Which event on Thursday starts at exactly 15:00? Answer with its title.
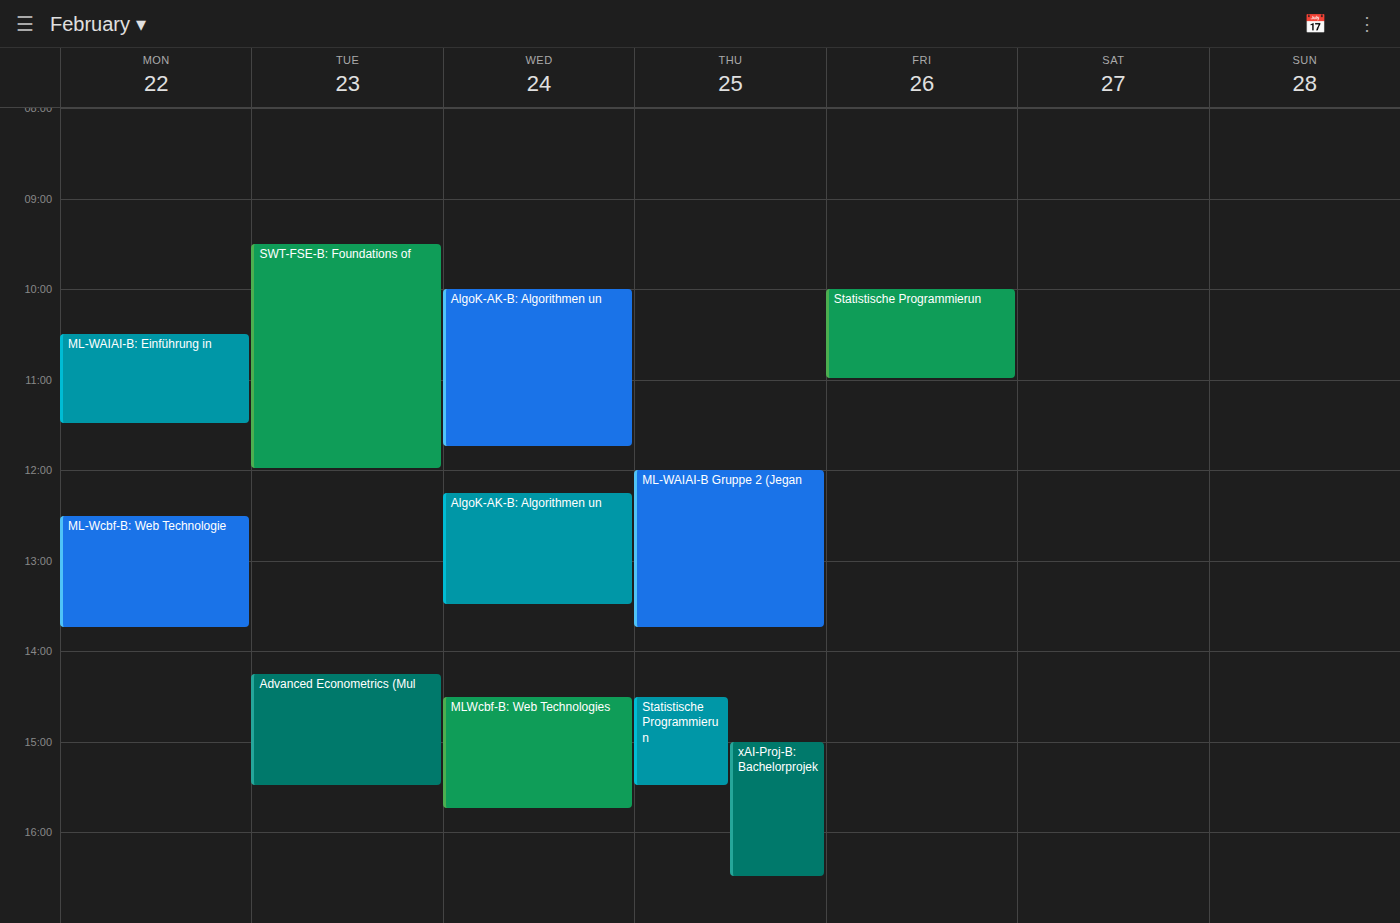
"xAI-Proj-B: Bachelorprojek"